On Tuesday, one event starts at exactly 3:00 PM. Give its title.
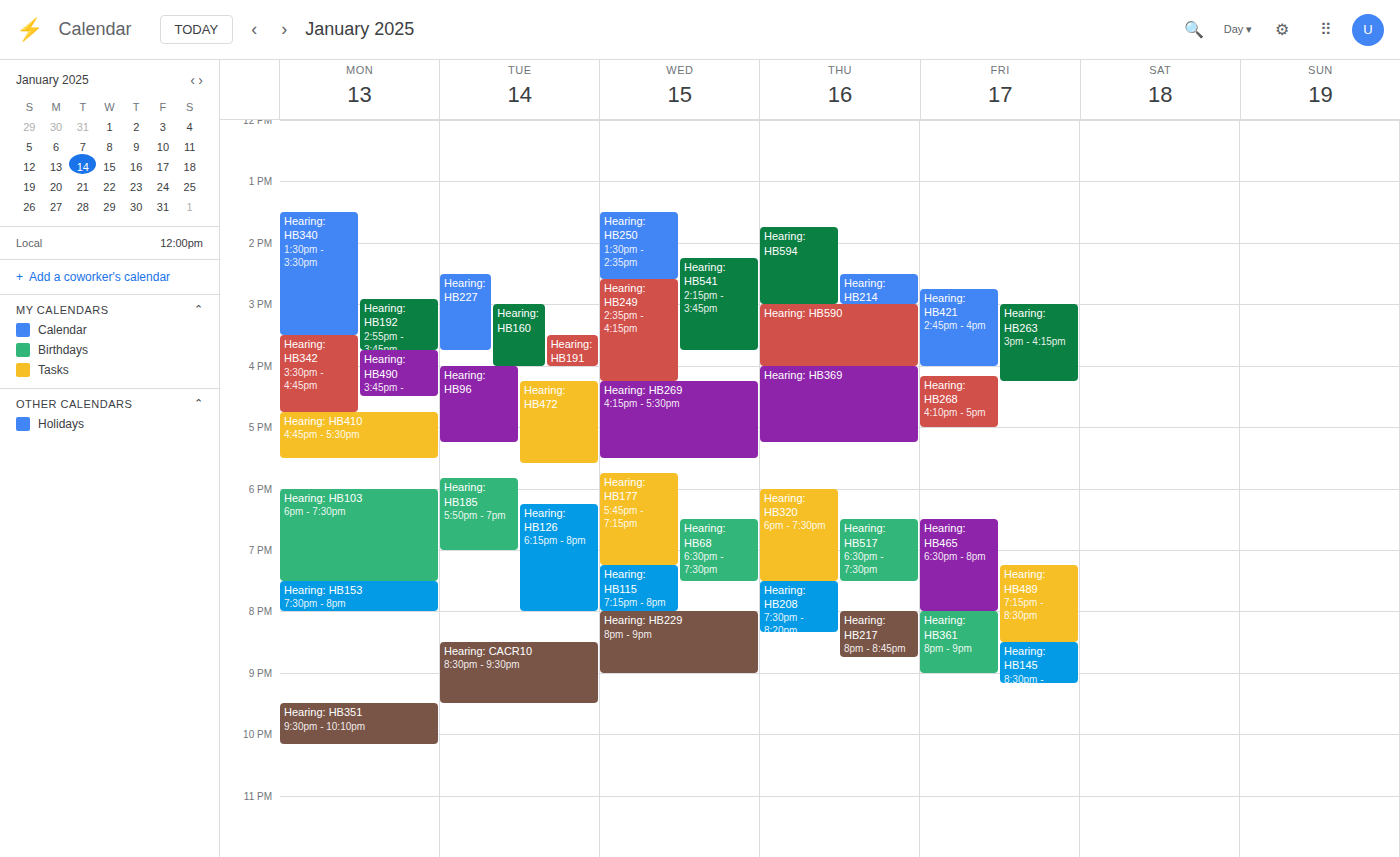
"Hearing: HB160"